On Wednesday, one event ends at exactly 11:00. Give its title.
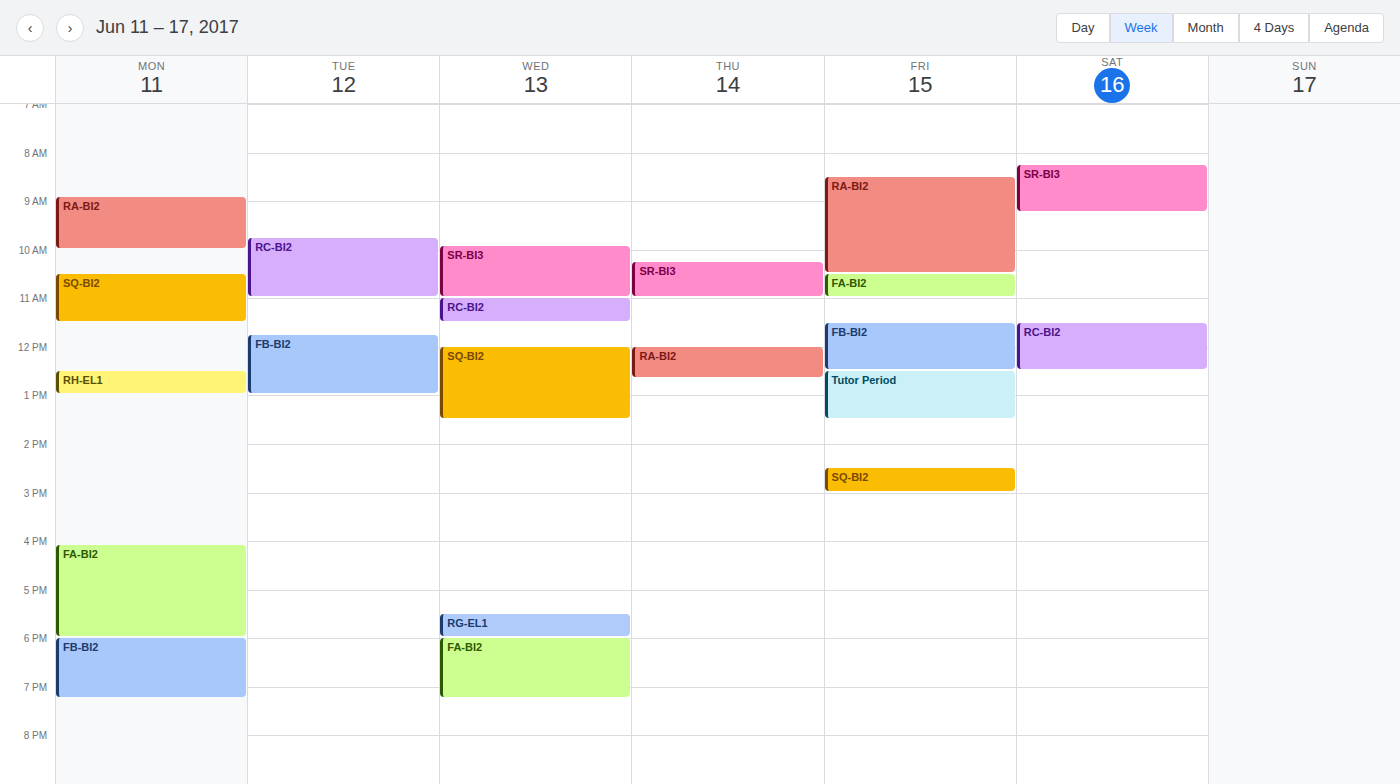
"SR-BI3"